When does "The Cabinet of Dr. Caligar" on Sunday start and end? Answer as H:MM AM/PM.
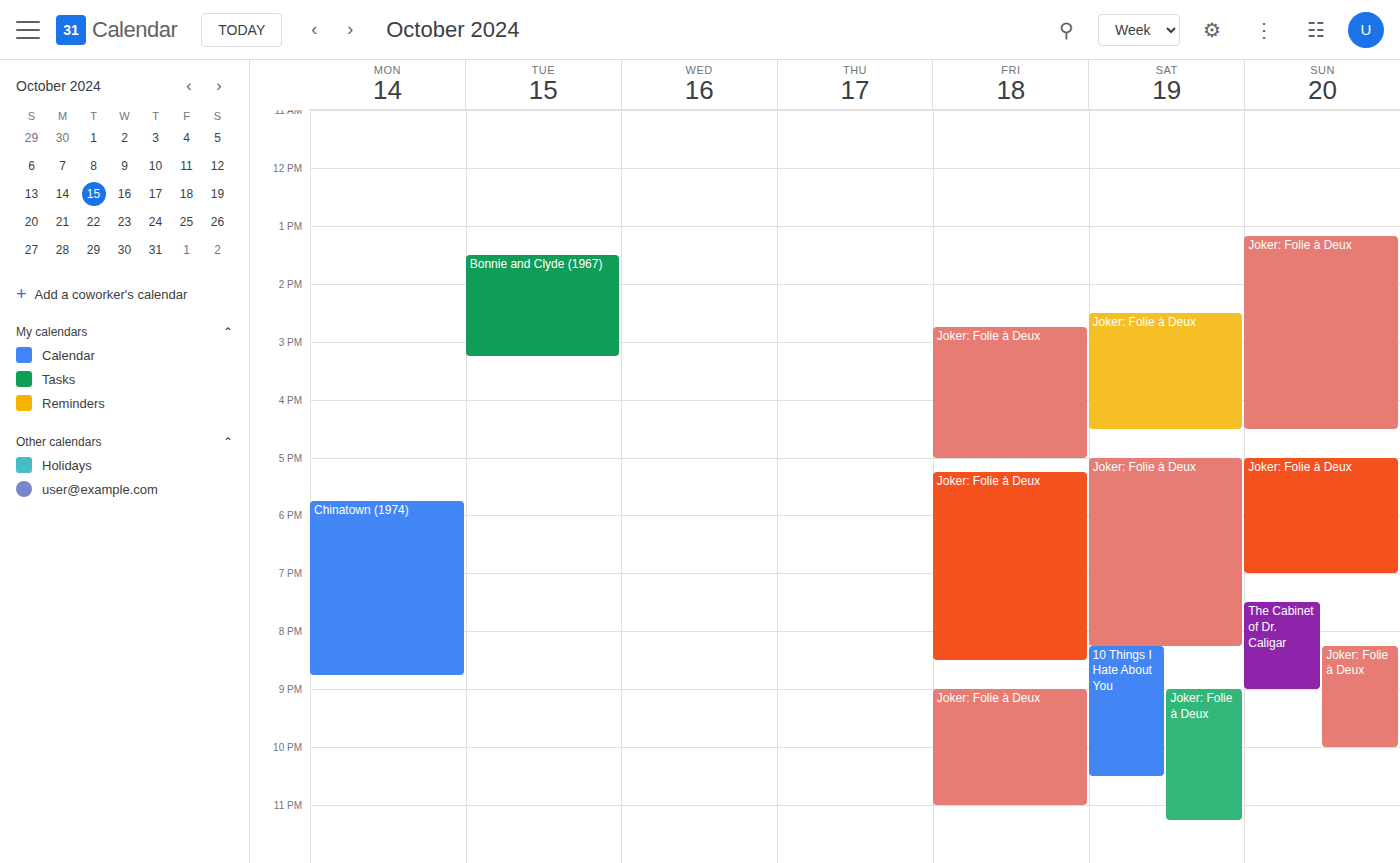
7:30 PM to 9:00 PM